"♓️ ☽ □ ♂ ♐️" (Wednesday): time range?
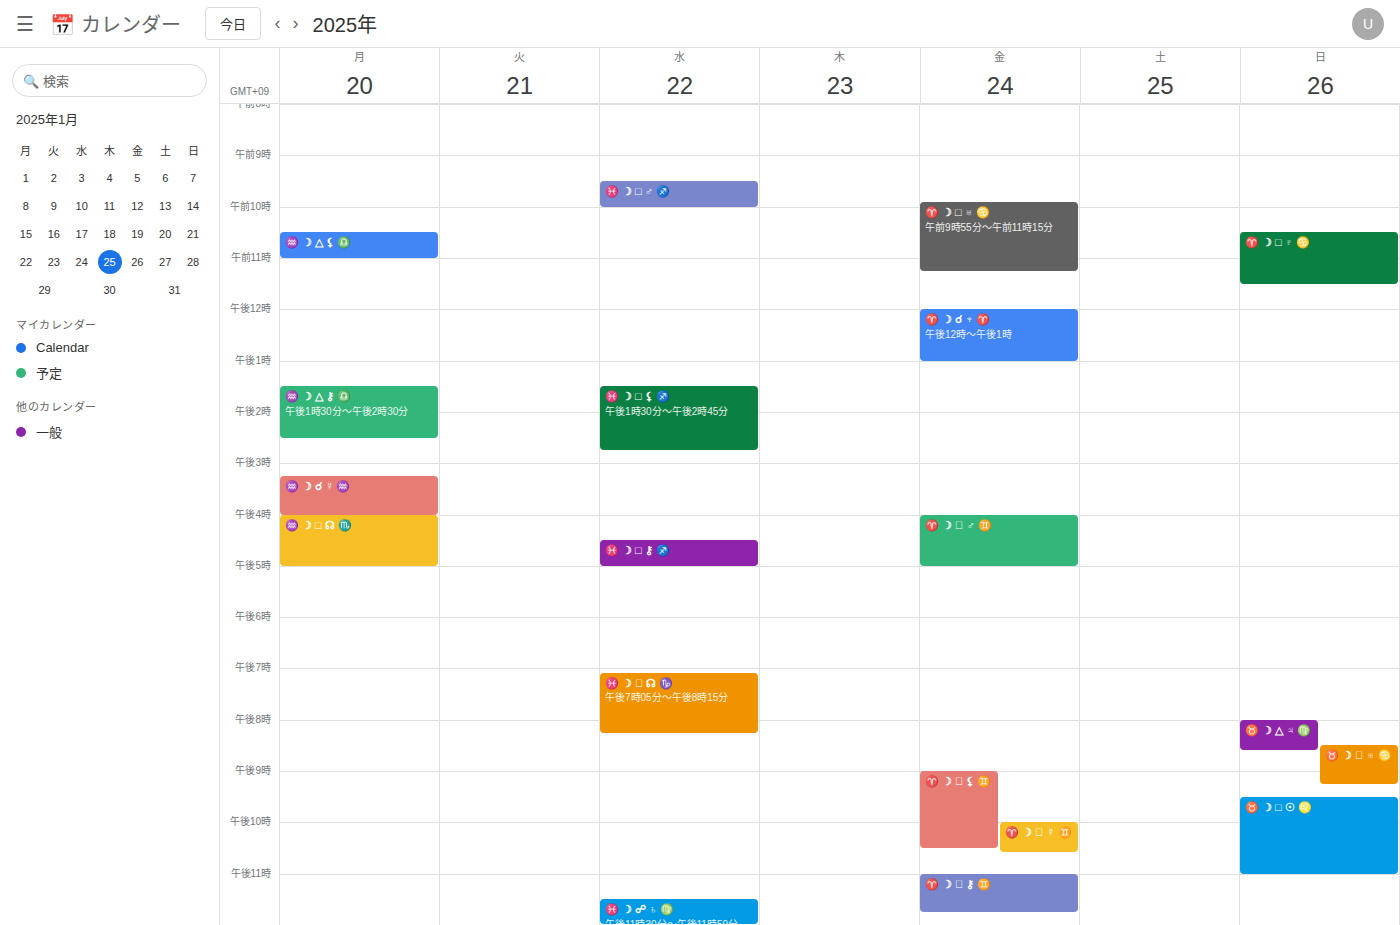
9:30 AM to 10:00 AM